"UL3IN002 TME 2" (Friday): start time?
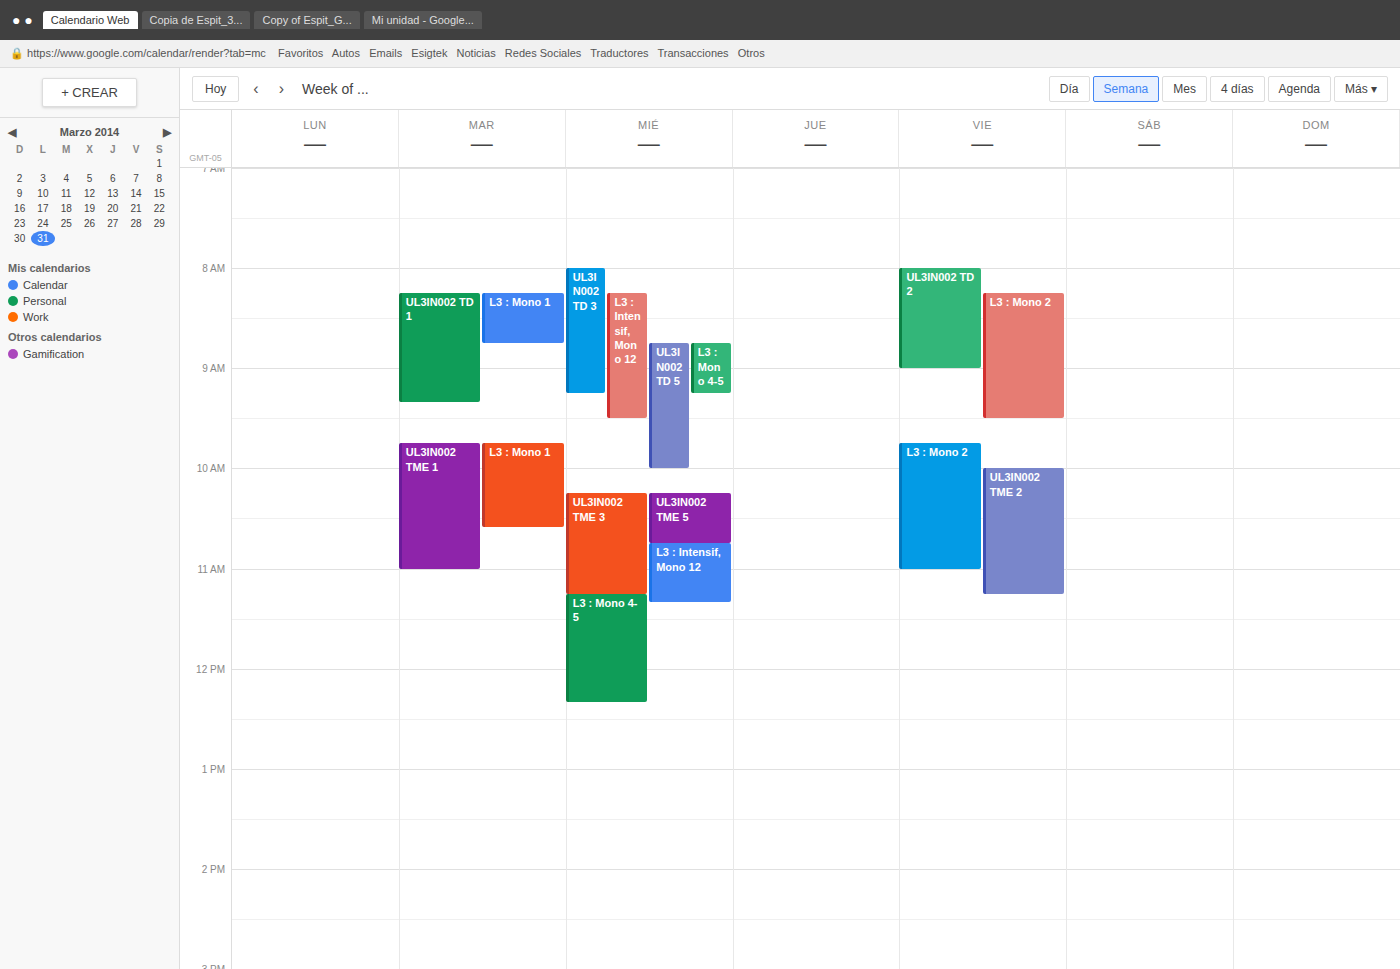
10:00 AM